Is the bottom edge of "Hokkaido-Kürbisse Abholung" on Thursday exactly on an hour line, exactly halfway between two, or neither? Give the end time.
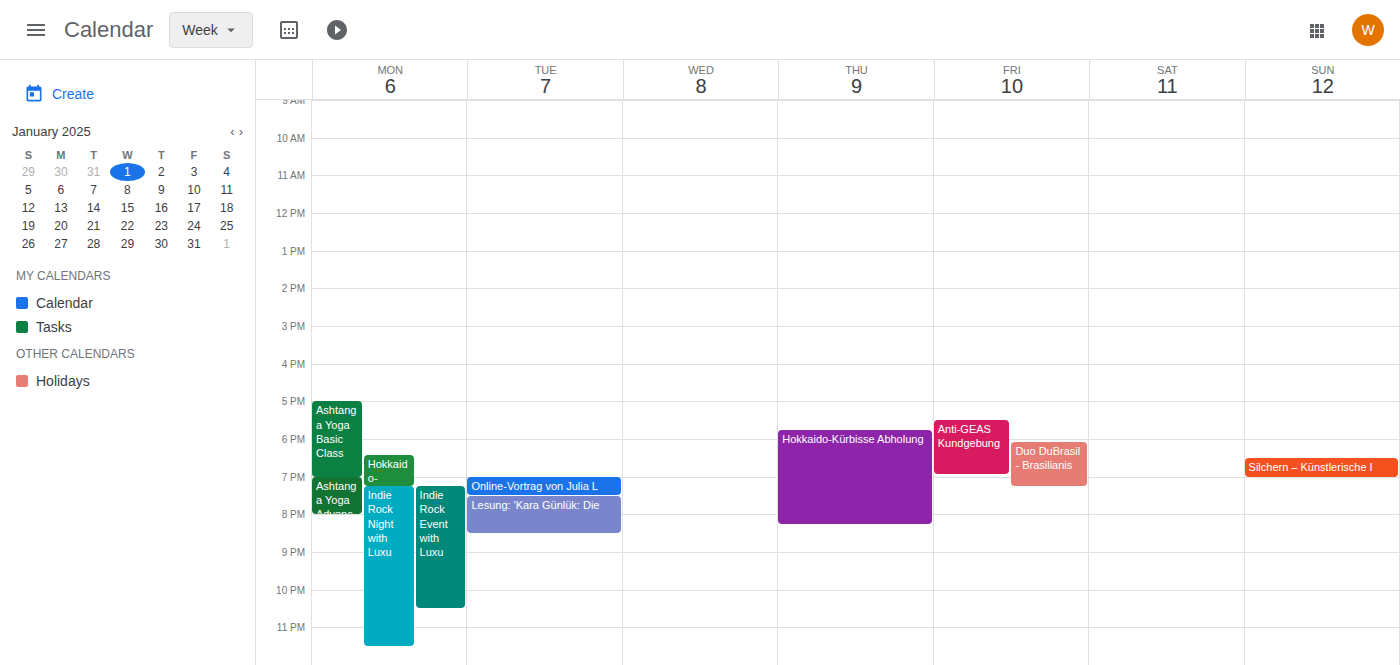
8:15 PM -- neither: a quarter of the way from the 8 PM line to the 9 PM line.